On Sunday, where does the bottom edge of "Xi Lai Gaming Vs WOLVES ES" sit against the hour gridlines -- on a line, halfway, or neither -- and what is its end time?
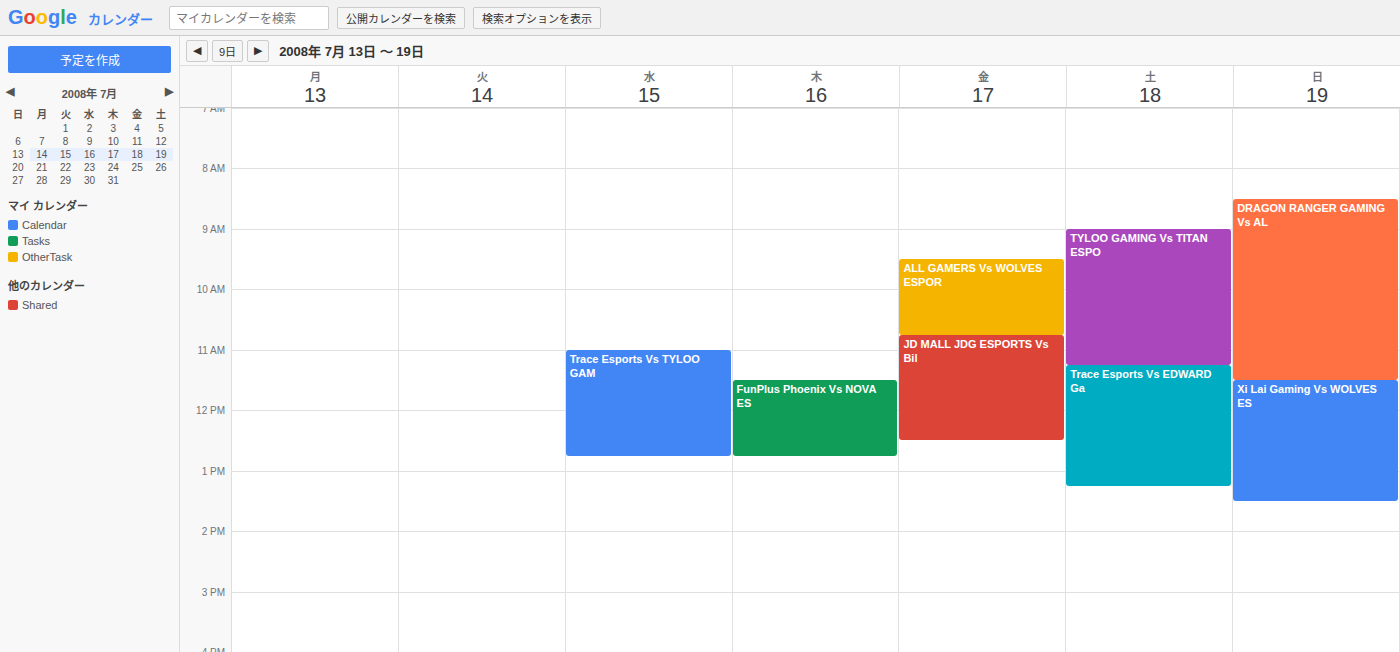
1:30 PM -- halfway between the 1 PM and 2 PM lines.